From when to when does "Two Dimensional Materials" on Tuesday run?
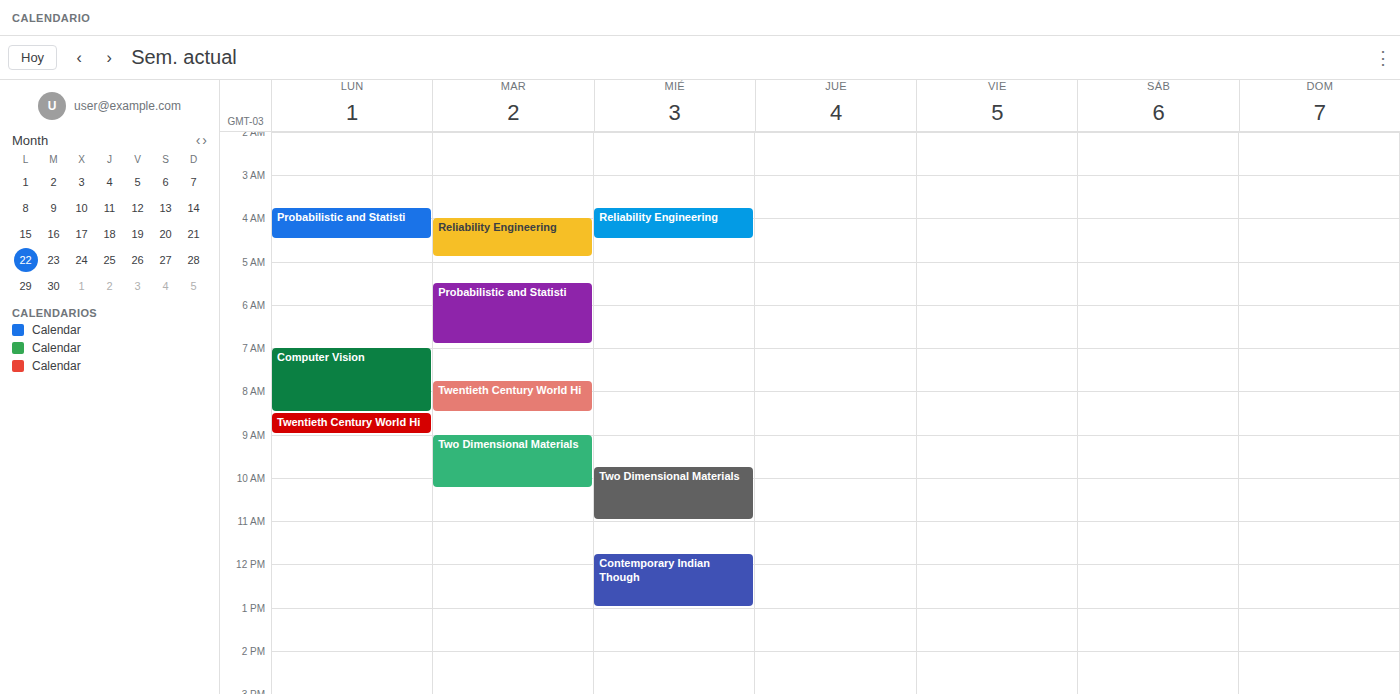
9:00 AM to 10:15 AM